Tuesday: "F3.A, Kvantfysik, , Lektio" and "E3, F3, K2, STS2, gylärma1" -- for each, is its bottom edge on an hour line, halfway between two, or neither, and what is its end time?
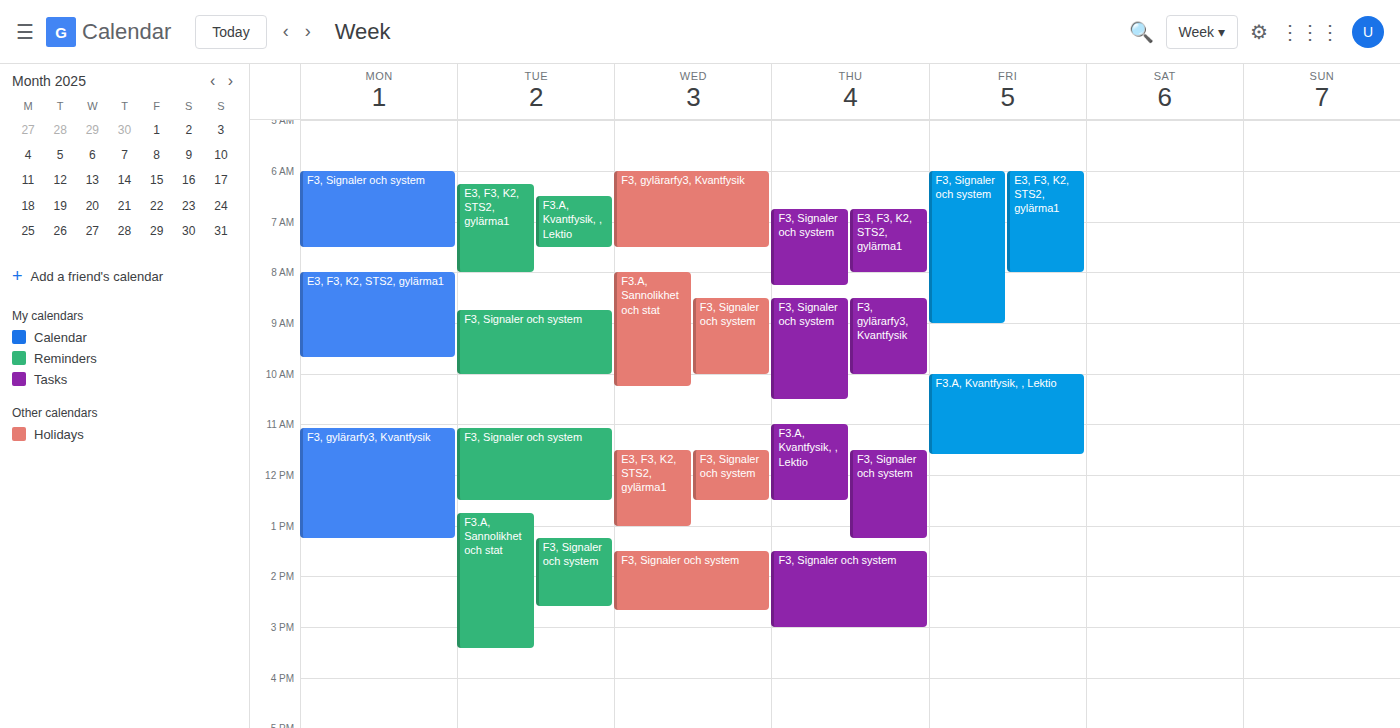
"F3.A, Kvantfysik, , Lektio": 07:30, halfway between the 07:00 and 08:00 lines. "E3, F3, K2, STS2, gylärma1": 08:00, exactly on the 08:00 line.